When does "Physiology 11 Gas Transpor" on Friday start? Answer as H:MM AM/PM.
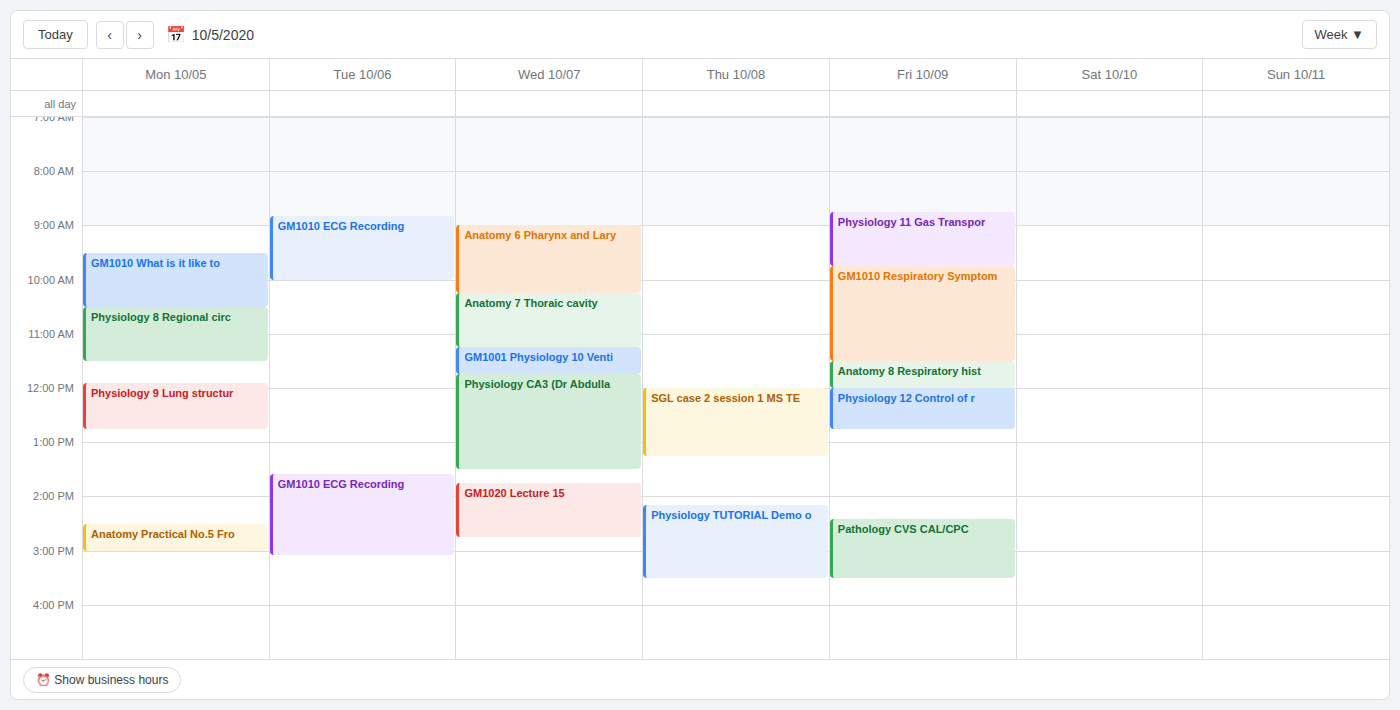
8:45 AM